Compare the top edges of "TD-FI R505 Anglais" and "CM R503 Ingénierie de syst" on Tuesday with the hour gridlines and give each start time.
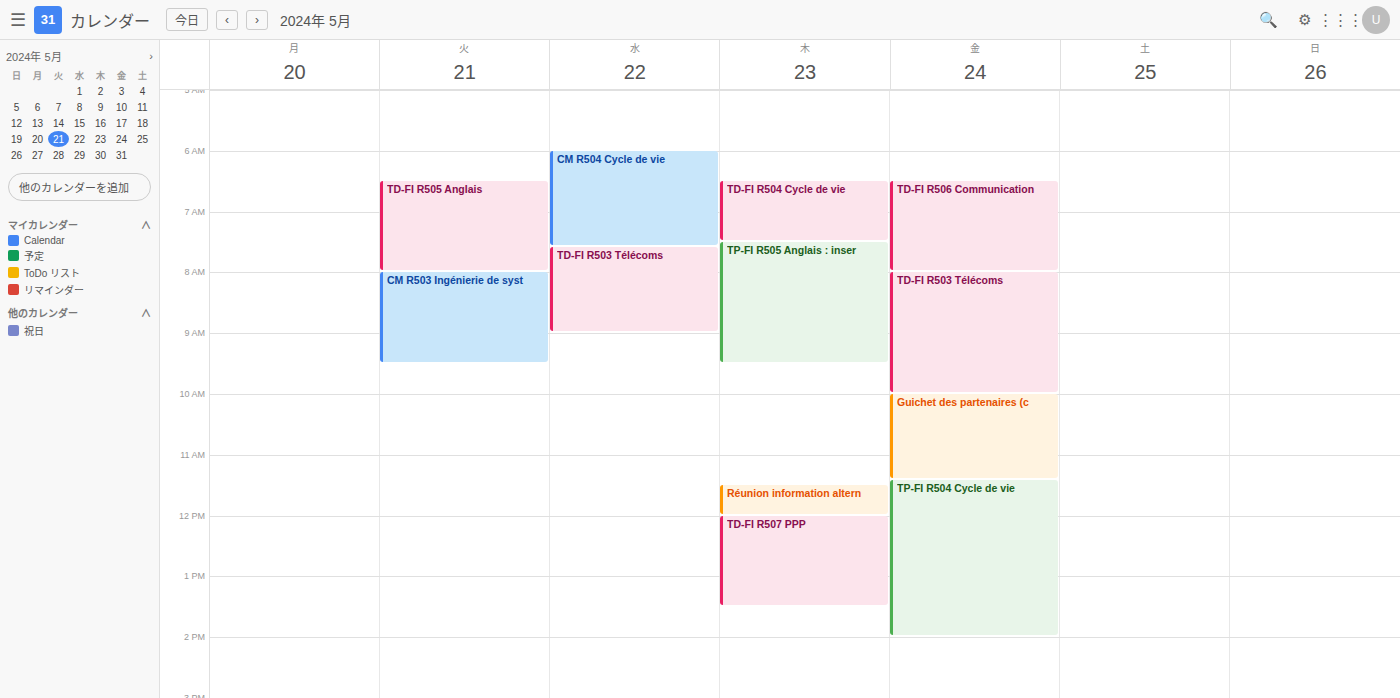
"TD-FI R505 Anglais": 6:30 AM, halfway between the 6 AM and 7 AM lines. "CM R503 Ingénierie de syst": 8:00 AM, exactly on the 8 AM line.